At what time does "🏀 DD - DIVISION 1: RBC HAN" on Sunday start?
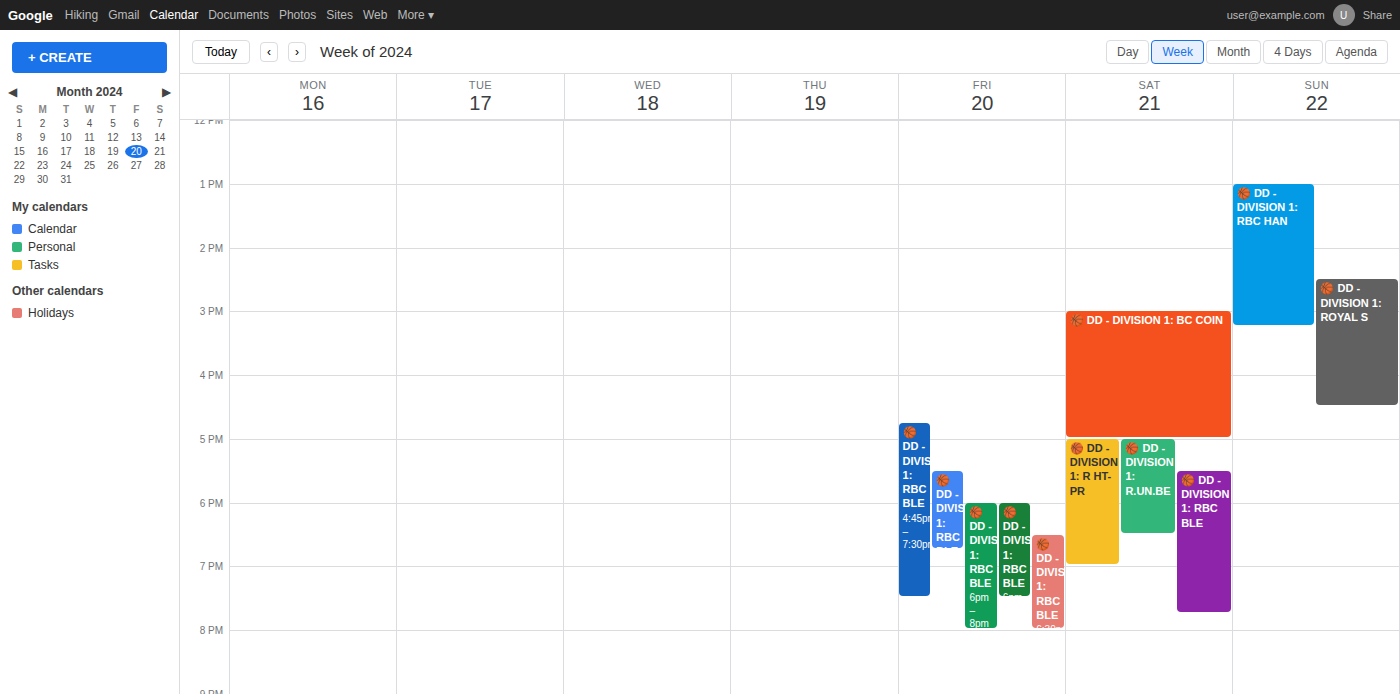
1:00 PM